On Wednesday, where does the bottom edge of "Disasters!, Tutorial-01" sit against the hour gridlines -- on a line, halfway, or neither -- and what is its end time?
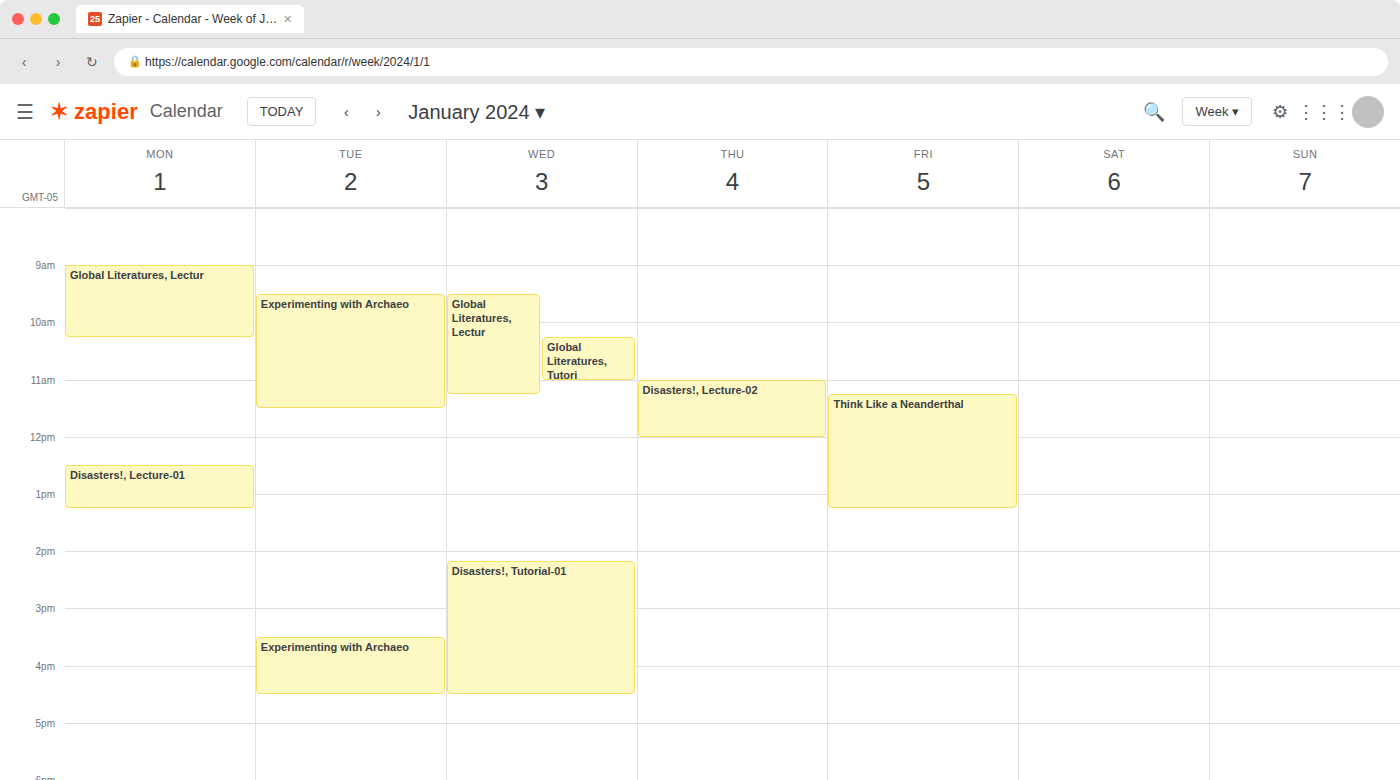
16:30 -- halfway between the 16:00 and 17:00 lines.